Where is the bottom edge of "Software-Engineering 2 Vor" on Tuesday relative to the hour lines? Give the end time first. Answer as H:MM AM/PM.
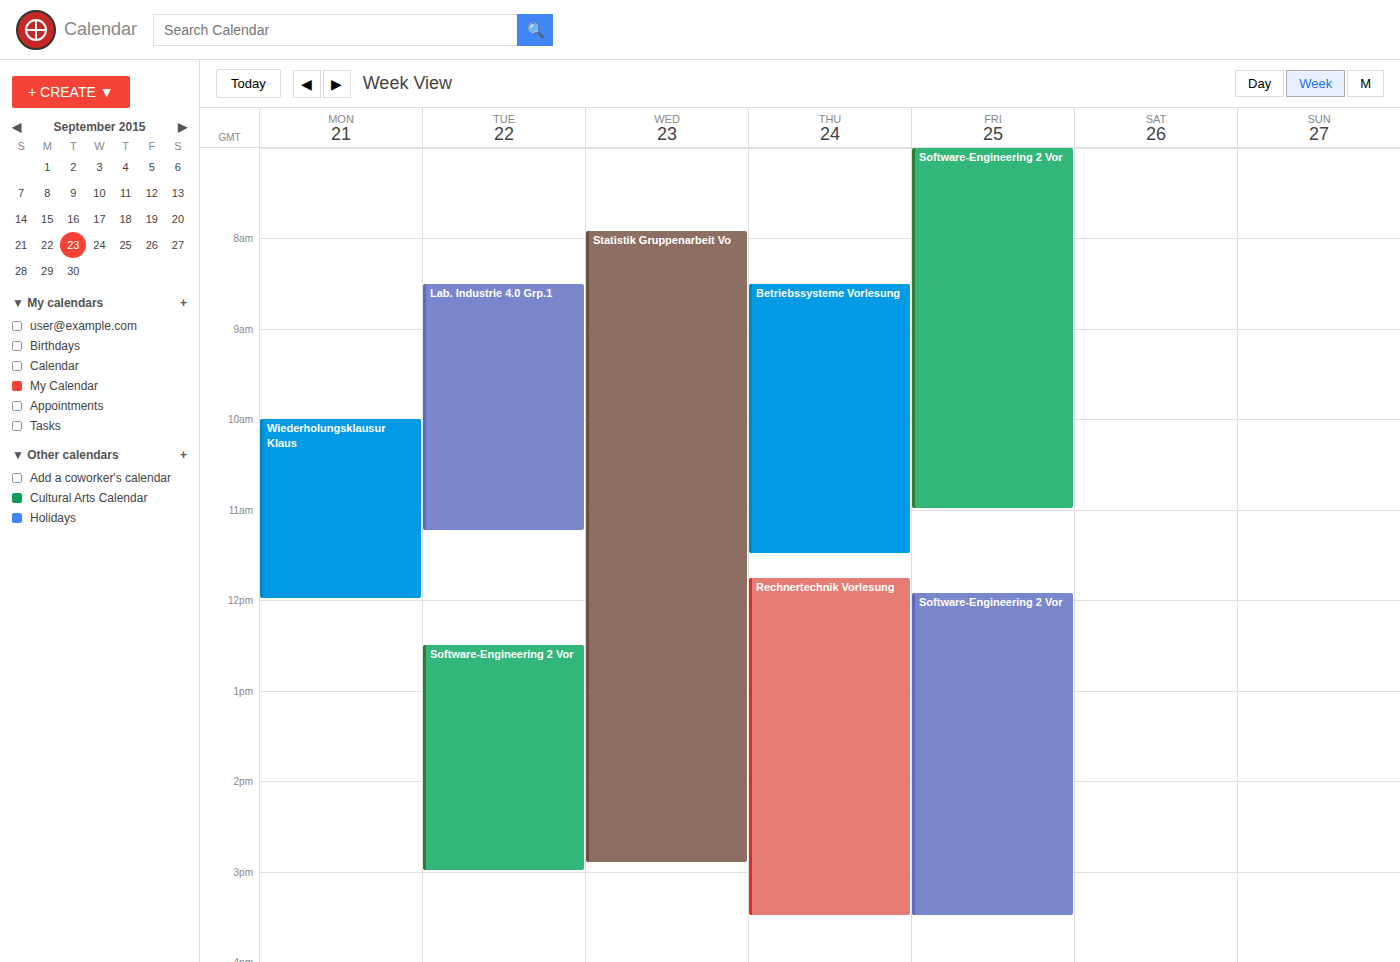
3:00 PM -- exactly on the 3 PM line.